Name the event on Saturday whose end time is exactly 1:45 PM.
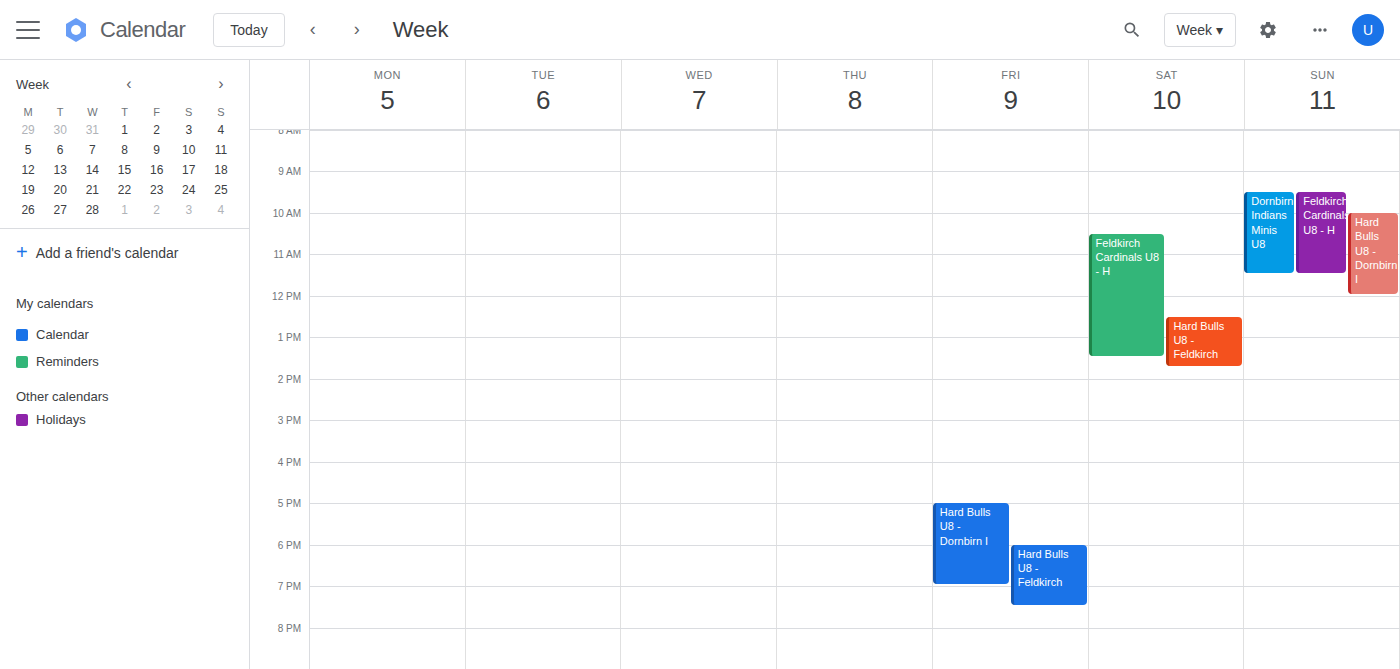
"Hard Bulls U8 - Feldkirch"